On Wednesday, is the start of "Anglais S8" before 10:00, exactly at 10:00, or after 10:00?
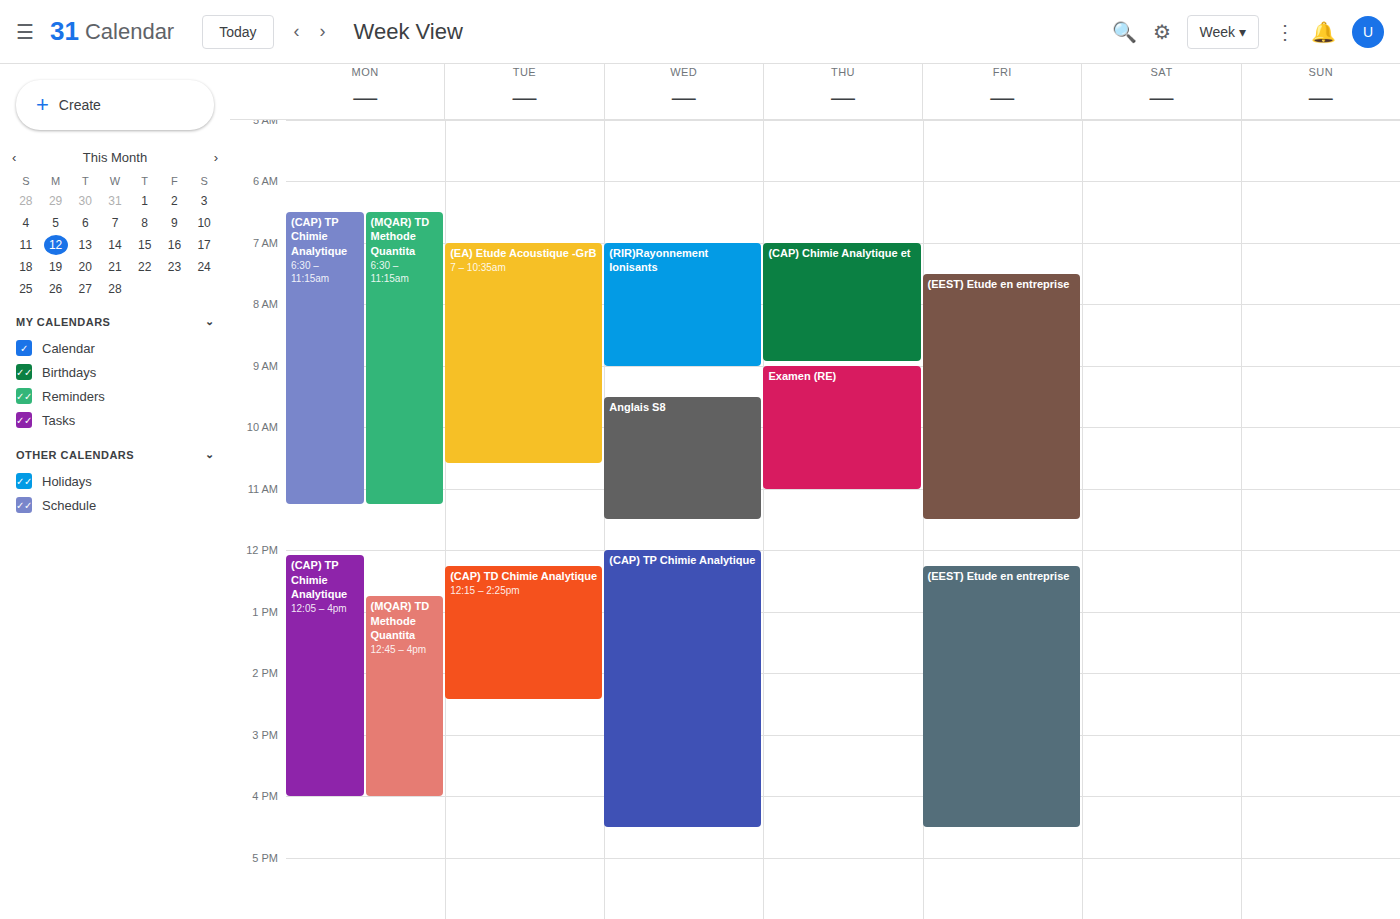
09:30 -- before 10:00, 30 minutes above the 10:00 line.